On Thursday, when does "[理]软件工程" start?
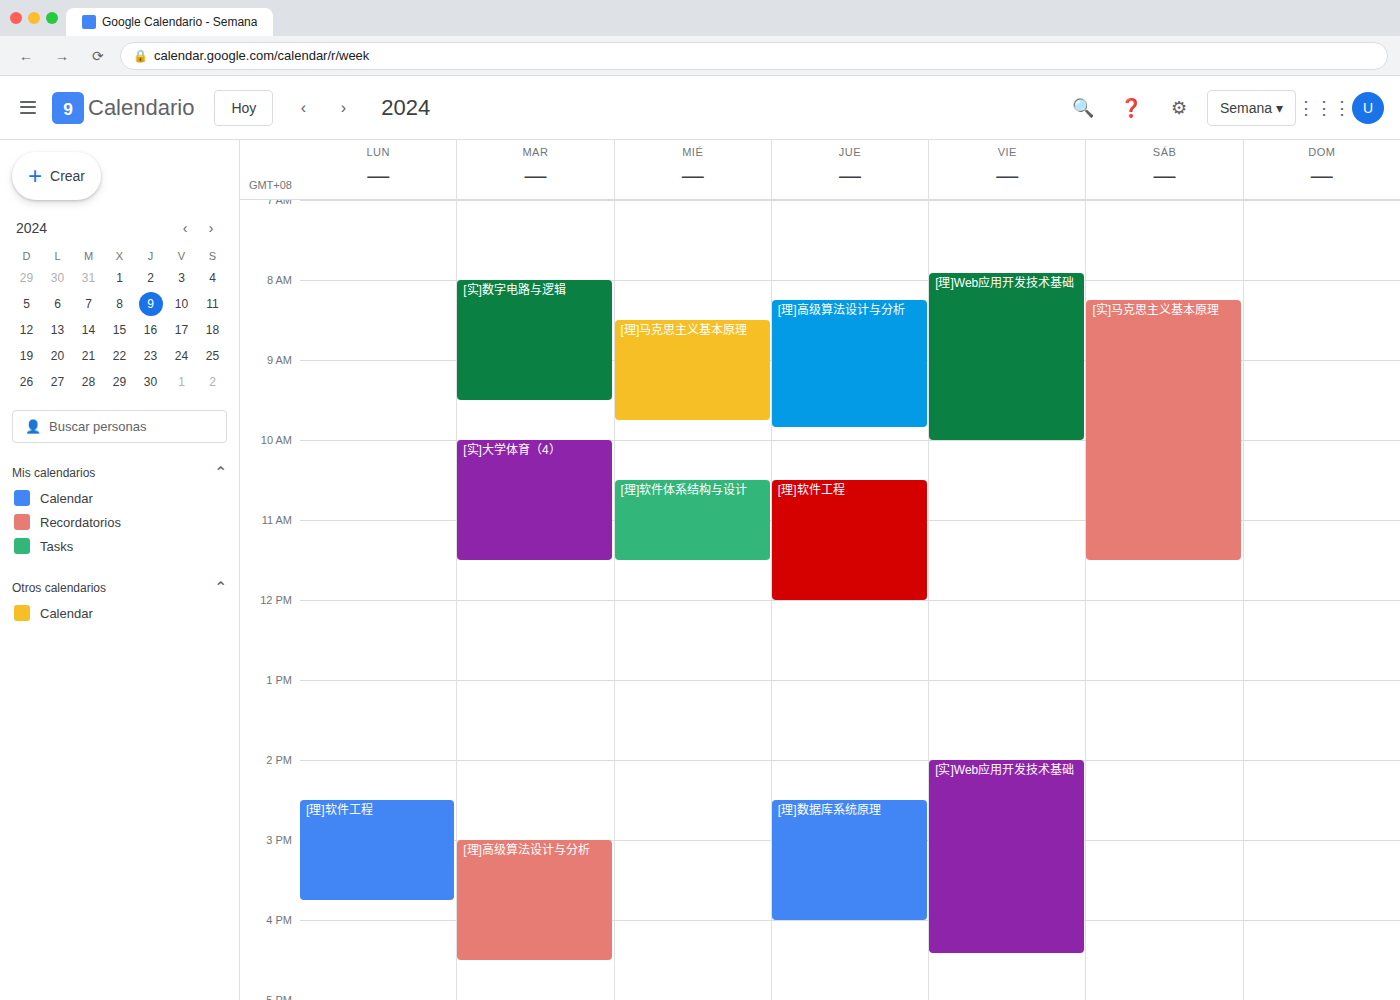
10:30